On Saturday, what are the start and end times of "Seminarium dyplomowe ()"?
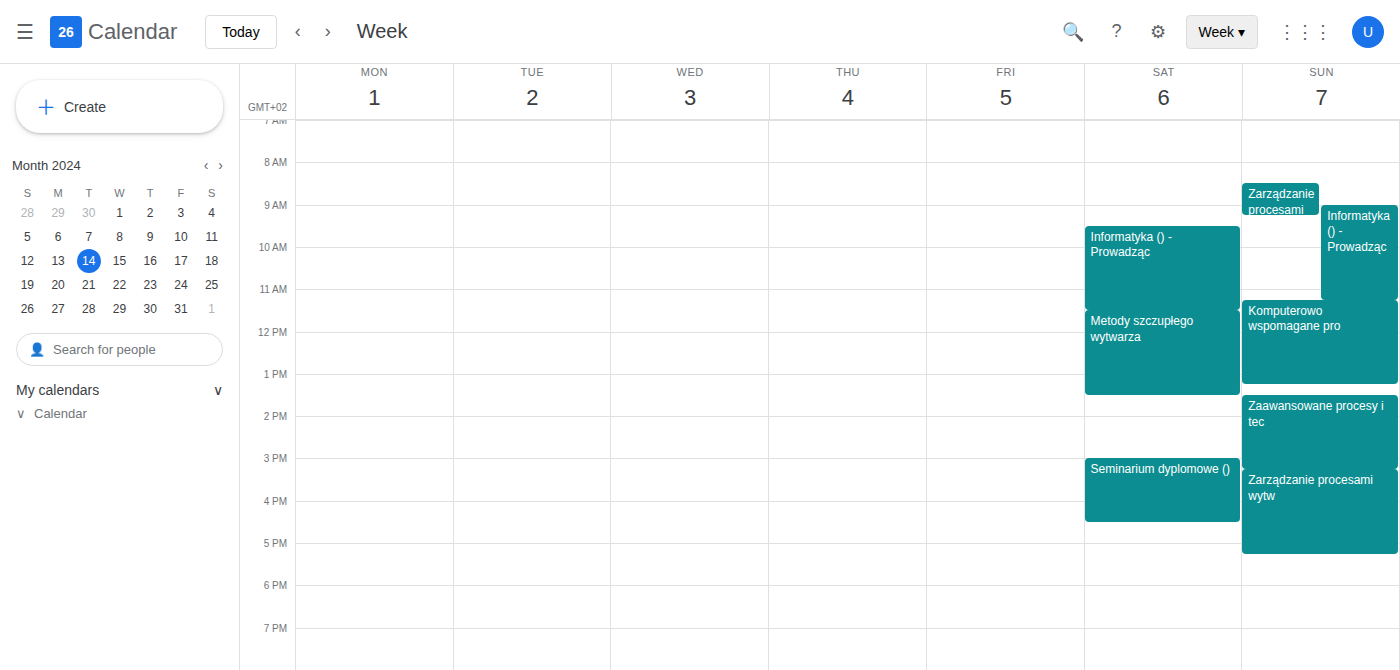
3:00 PM to 4:30 PM